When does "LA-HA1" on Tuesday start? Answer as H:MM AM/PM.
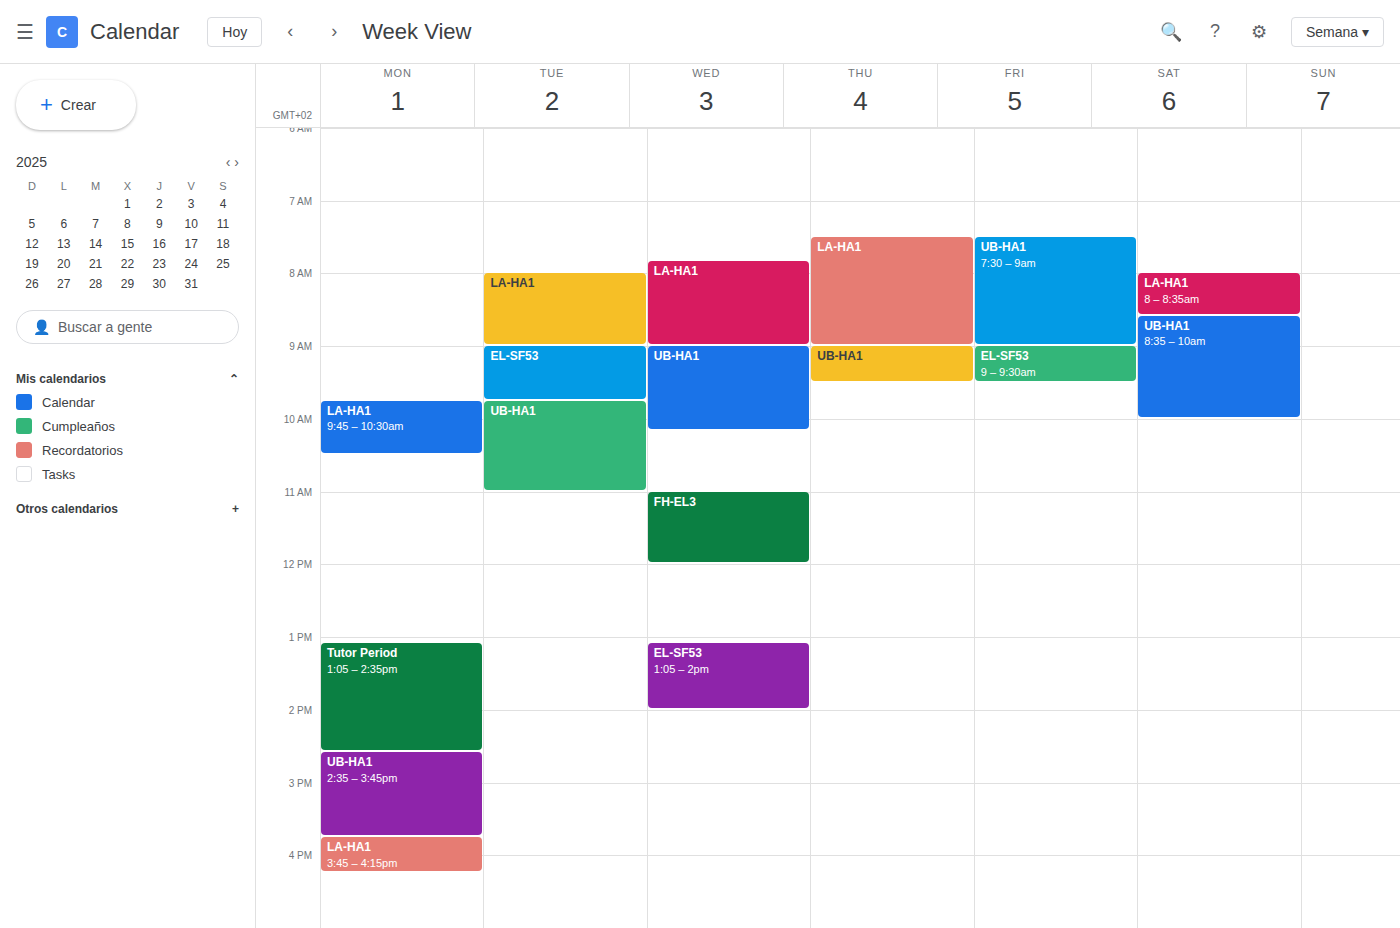
8:00 AM